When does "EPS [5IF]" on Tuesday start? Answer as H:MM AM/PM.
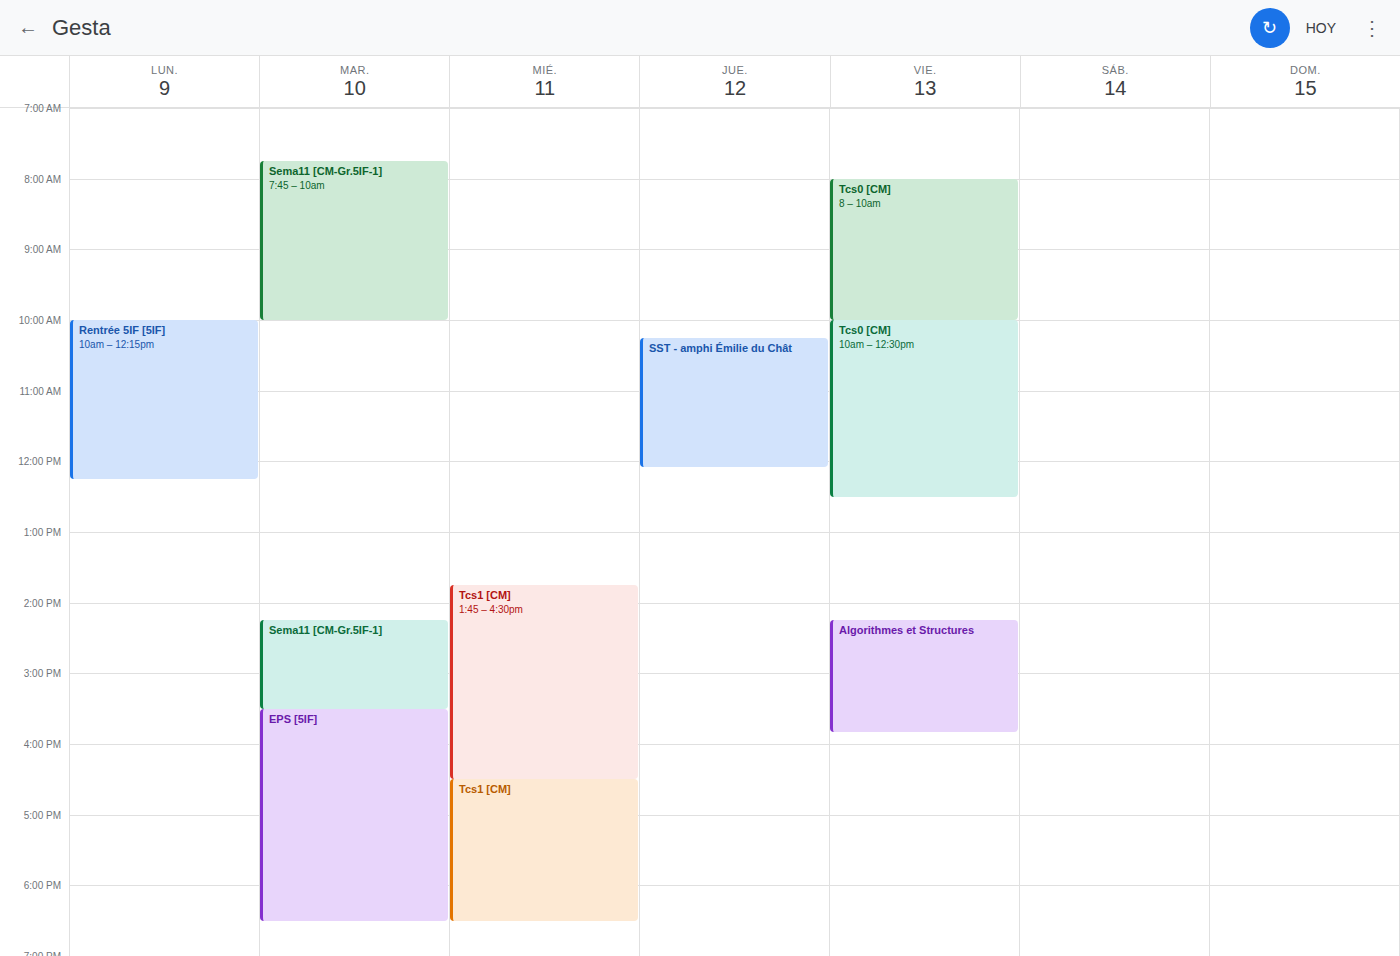
3:30 PM